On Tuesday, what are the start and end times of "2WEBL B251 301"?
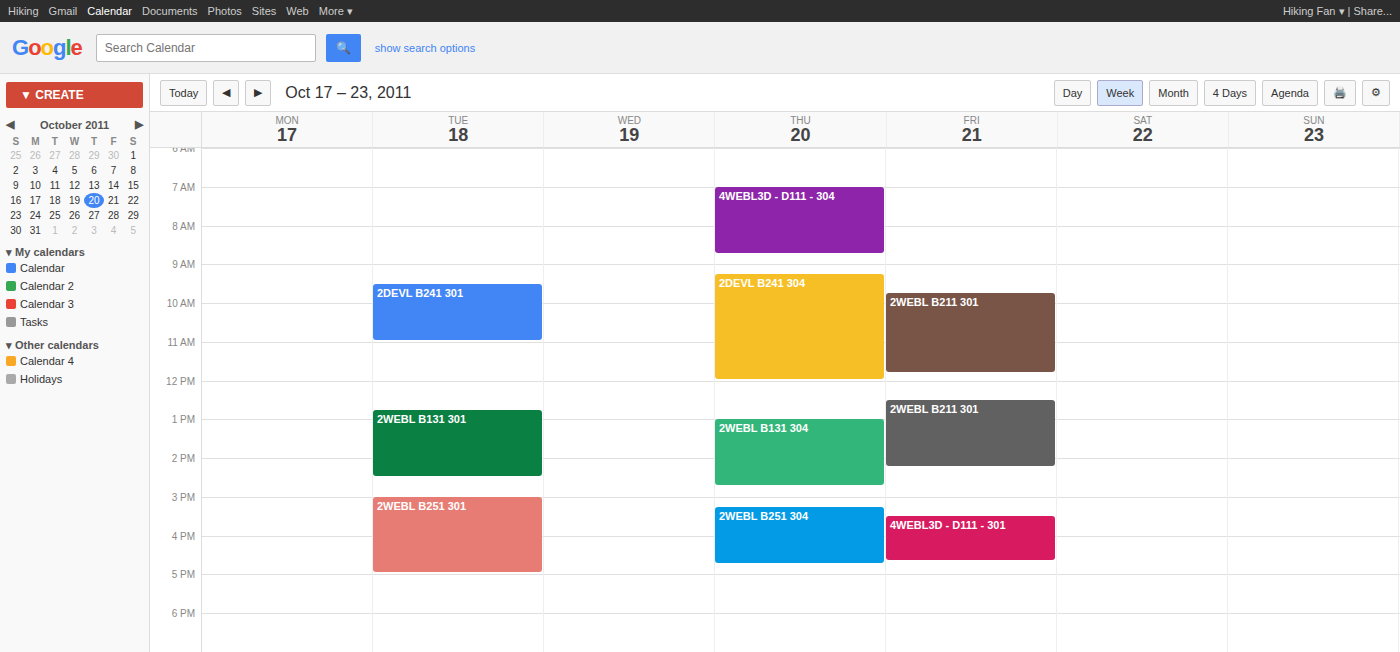
3:00 PM to 5:00 PM